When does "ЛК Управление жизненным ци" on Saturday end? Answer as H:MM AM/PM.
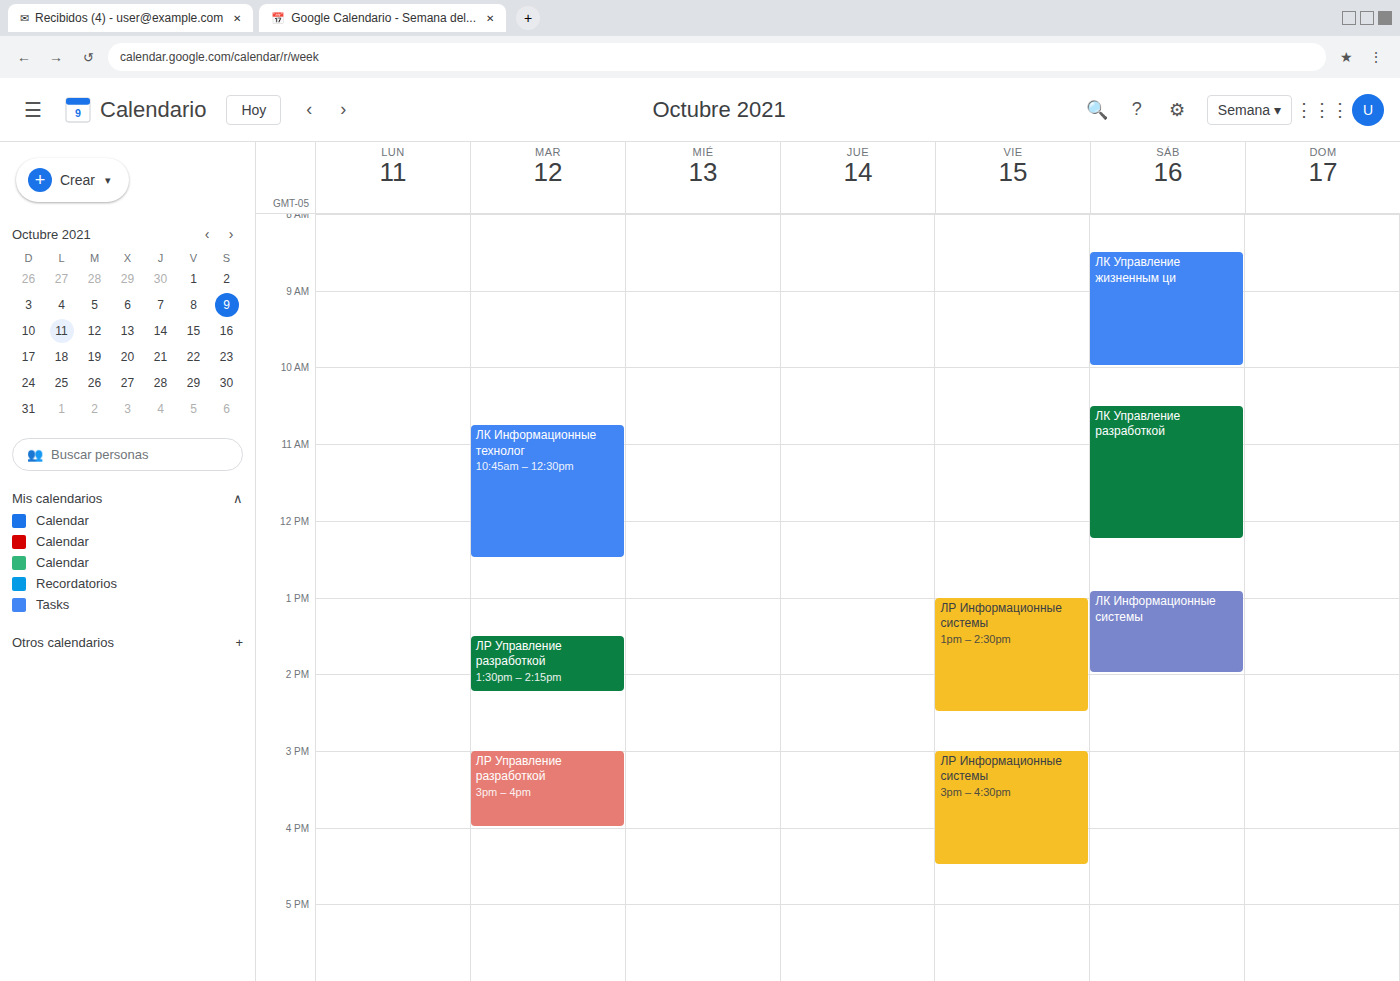
10:00 AM